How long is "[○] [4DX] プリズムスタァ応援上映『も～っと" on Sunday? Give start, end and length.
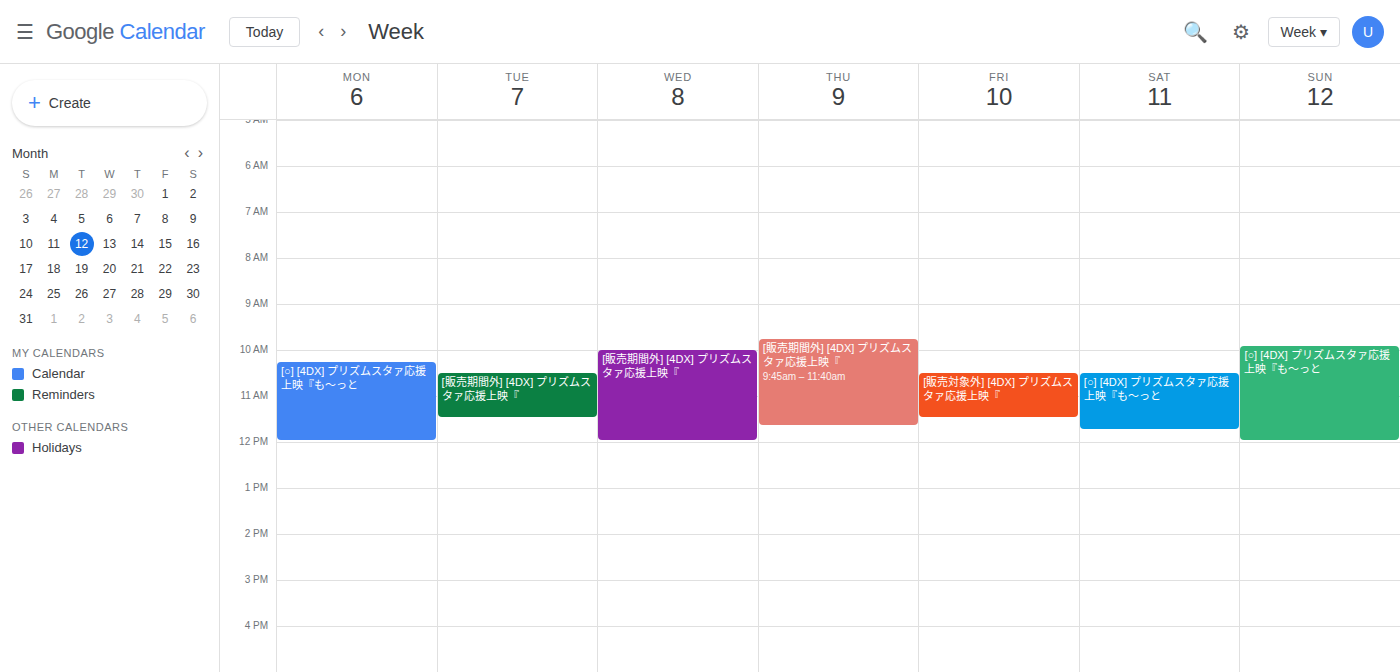
9:55 AM to 12:00 PM, 2 hours 5 minutes